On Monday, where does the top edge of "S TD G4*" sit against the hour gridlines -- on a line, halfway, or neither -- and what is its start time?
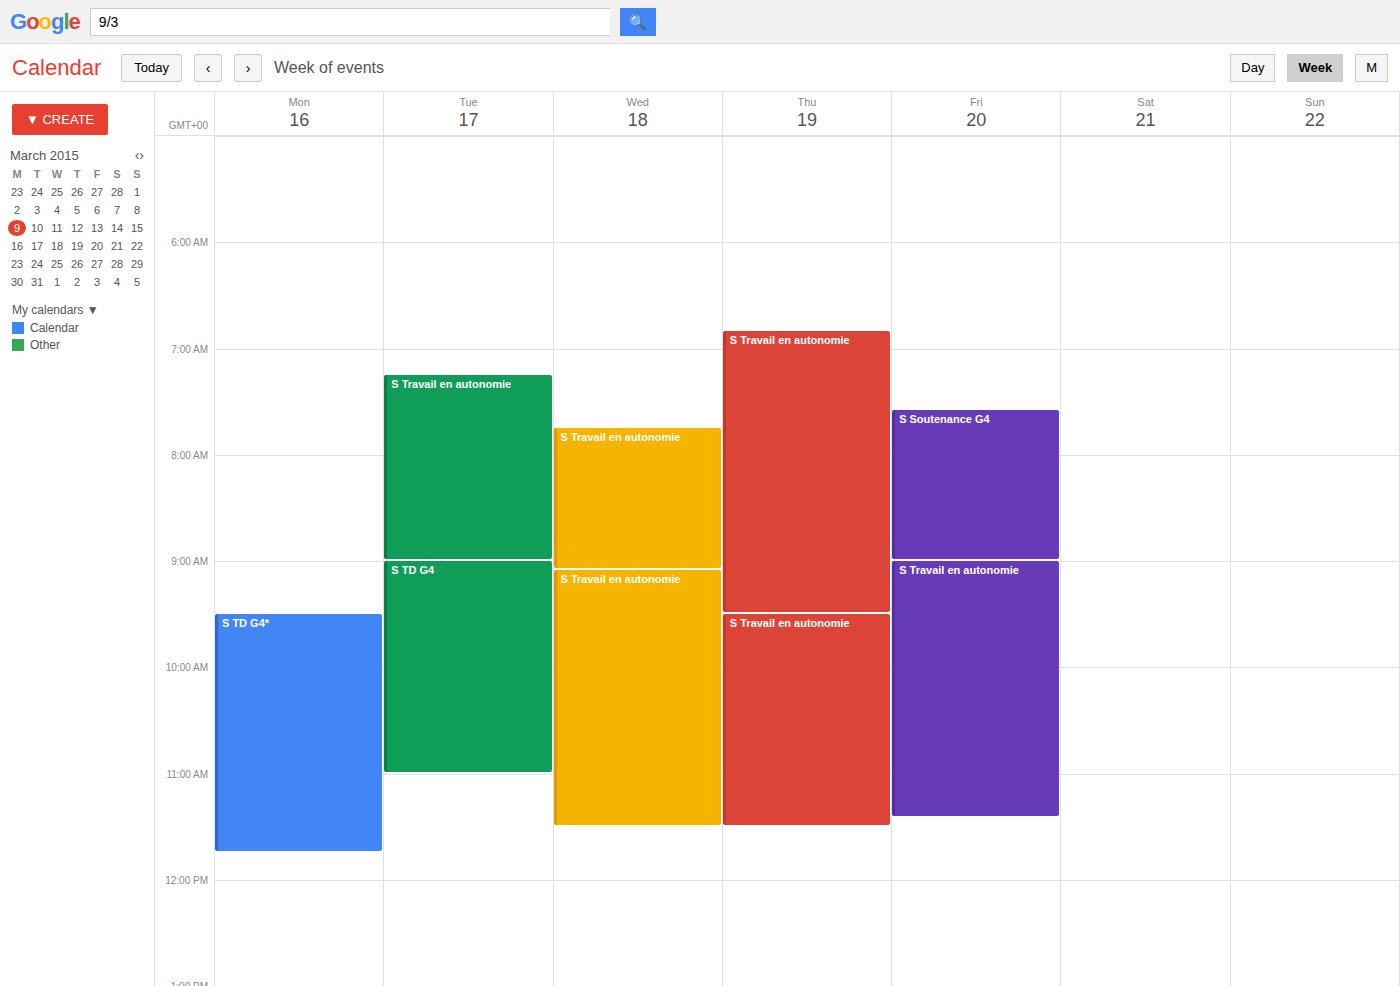
9:30 AM -- halfway between the 9 AM and 10 AM lines.